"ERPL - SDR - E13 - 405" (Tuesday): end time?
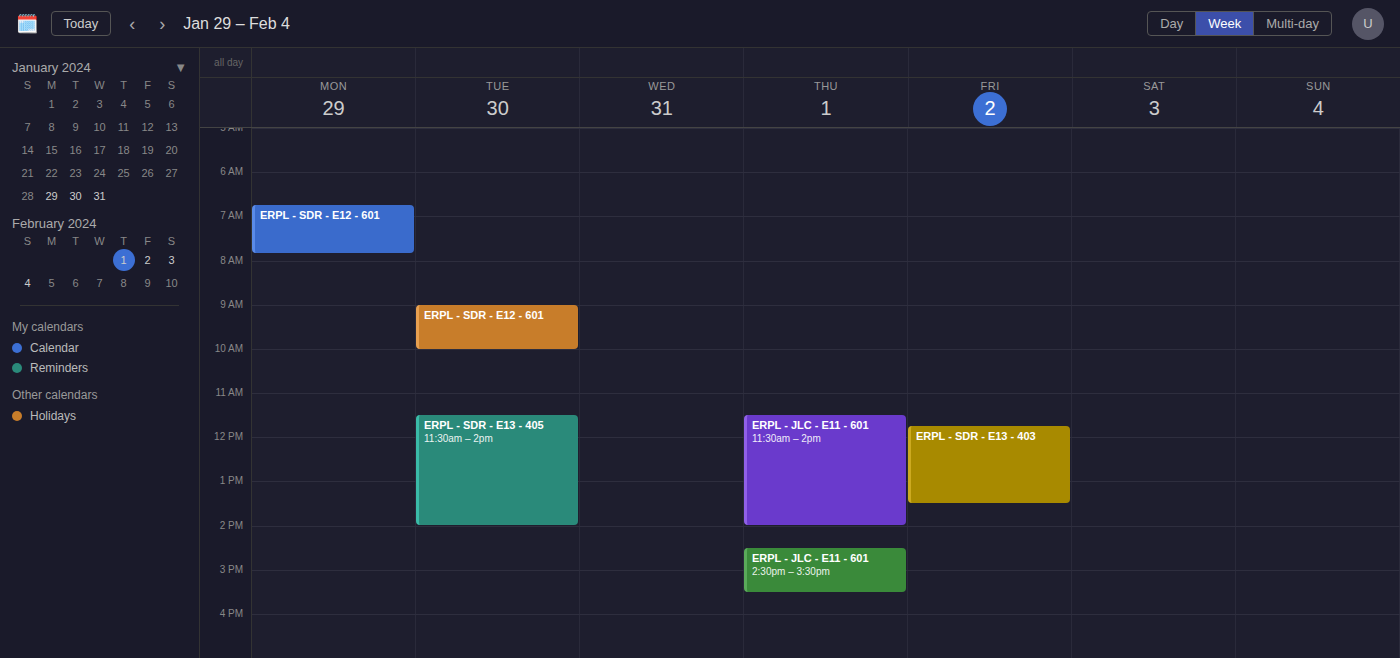
2:00 PM